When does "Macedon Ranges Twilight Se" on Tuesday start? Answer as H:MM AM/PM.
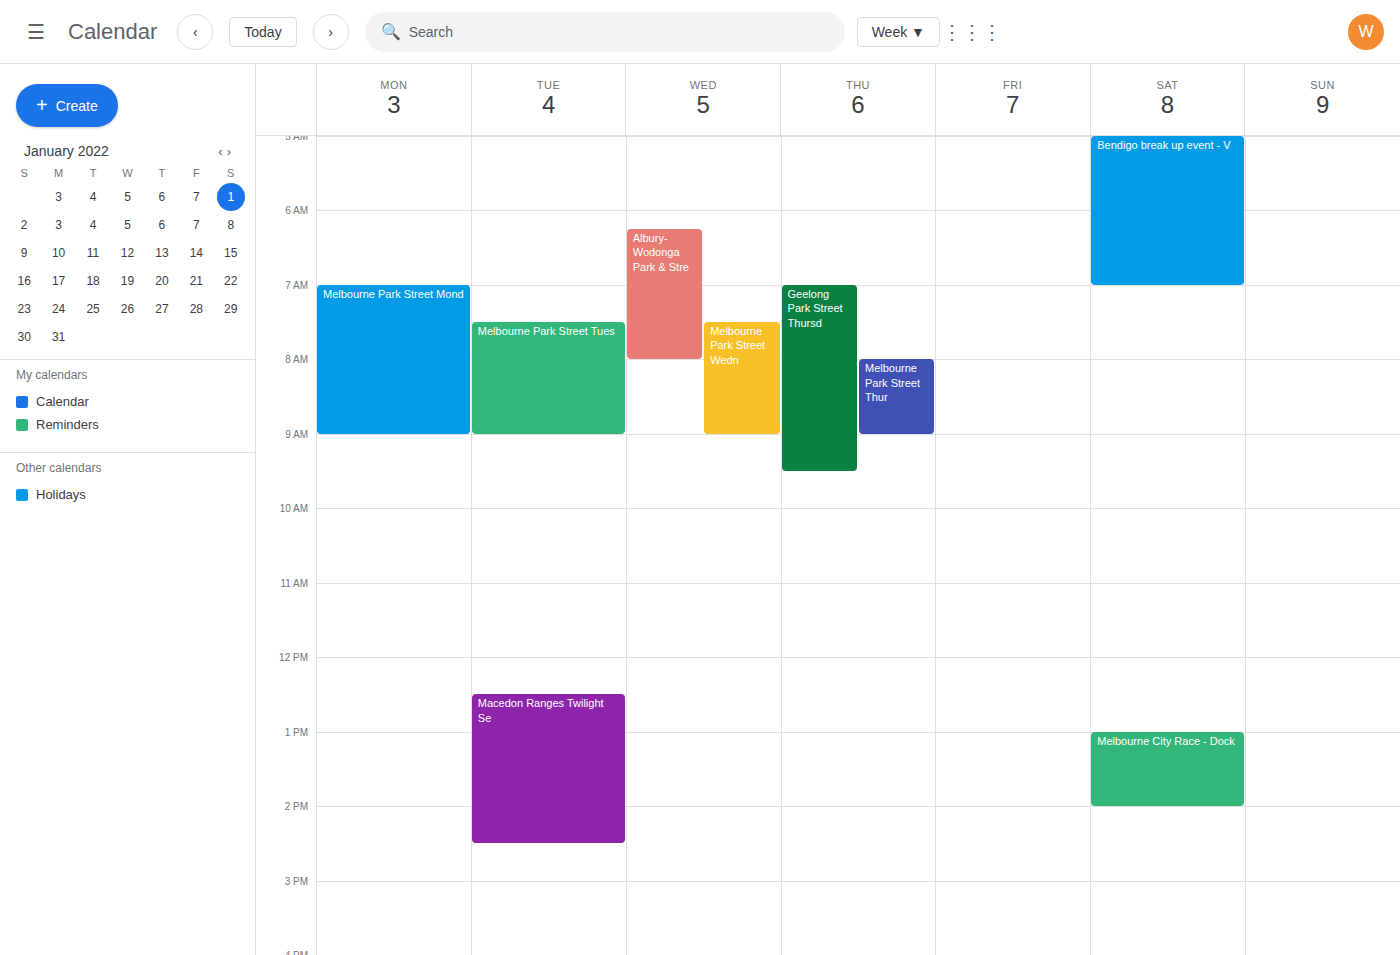
12:30 PM